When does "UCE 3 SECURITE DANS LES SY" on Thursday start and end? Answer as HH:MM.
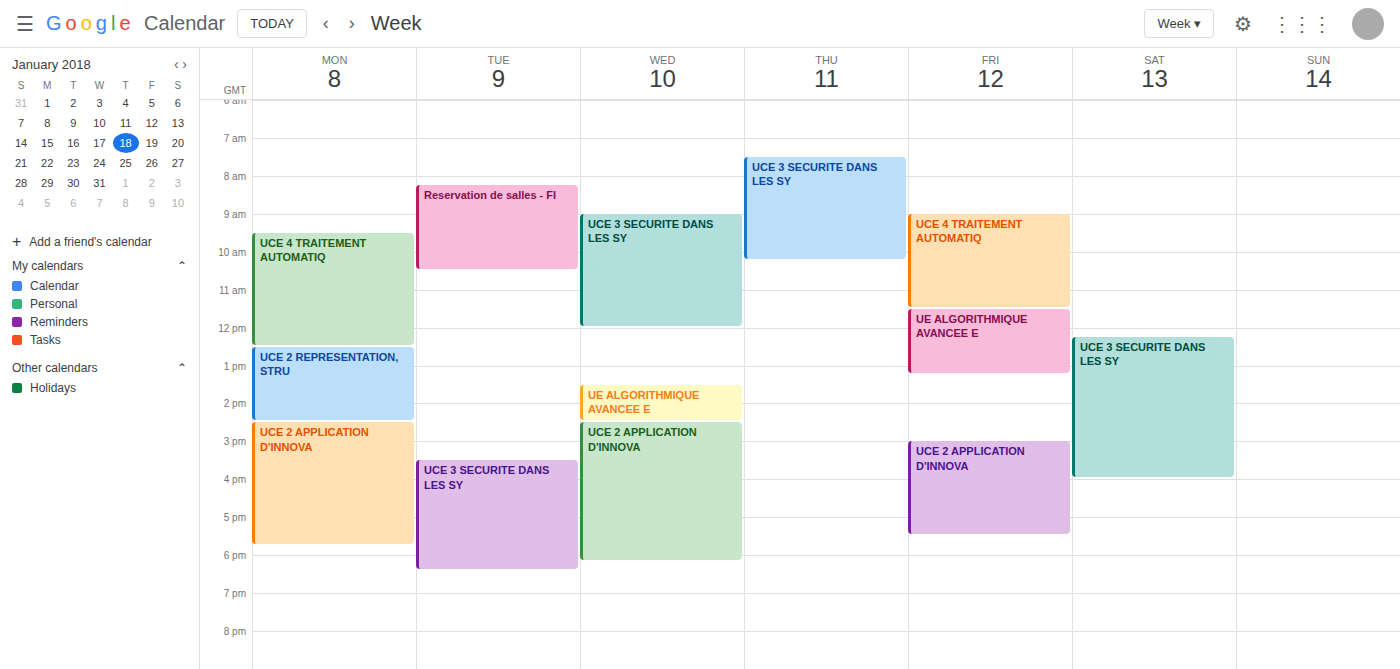
07:30 to 10:15